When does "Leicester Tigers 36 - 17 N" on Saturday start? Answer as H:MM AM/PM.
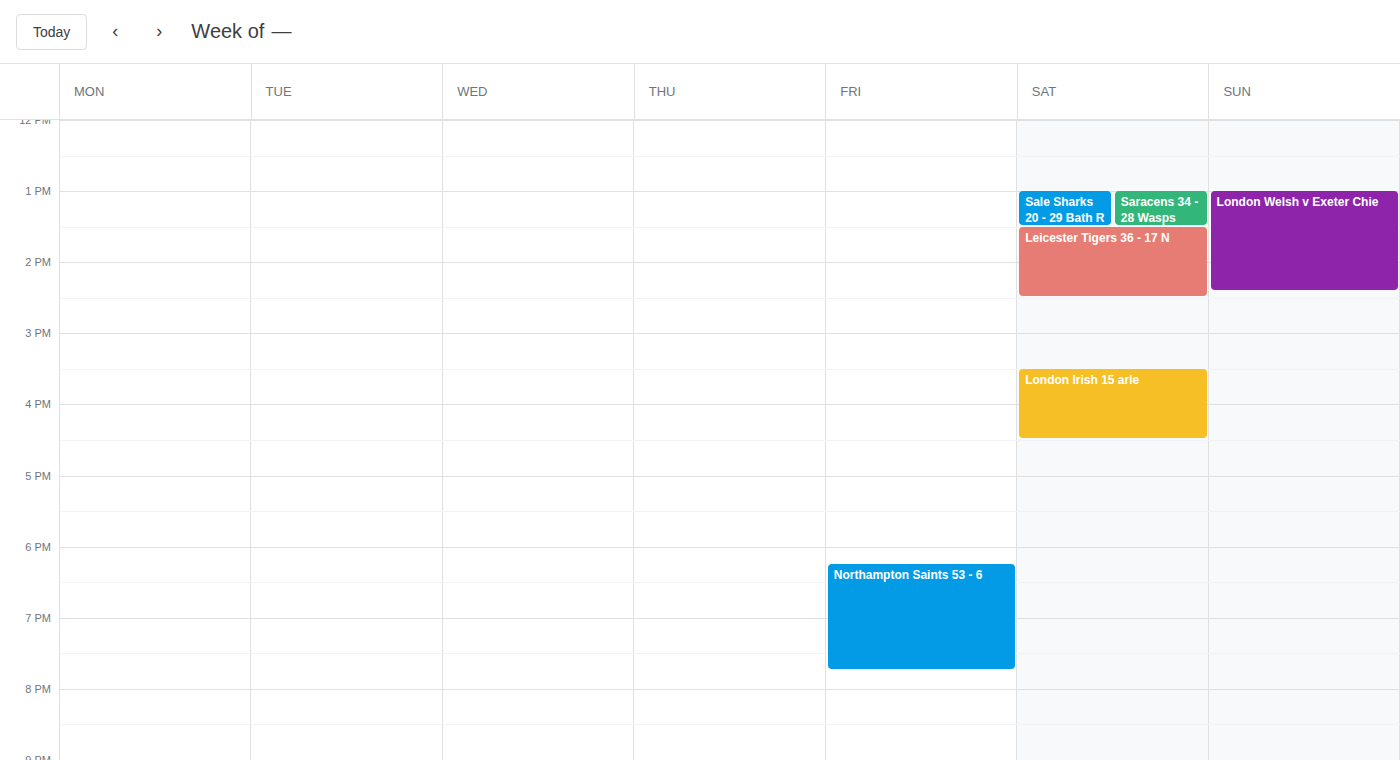
1:30 PM